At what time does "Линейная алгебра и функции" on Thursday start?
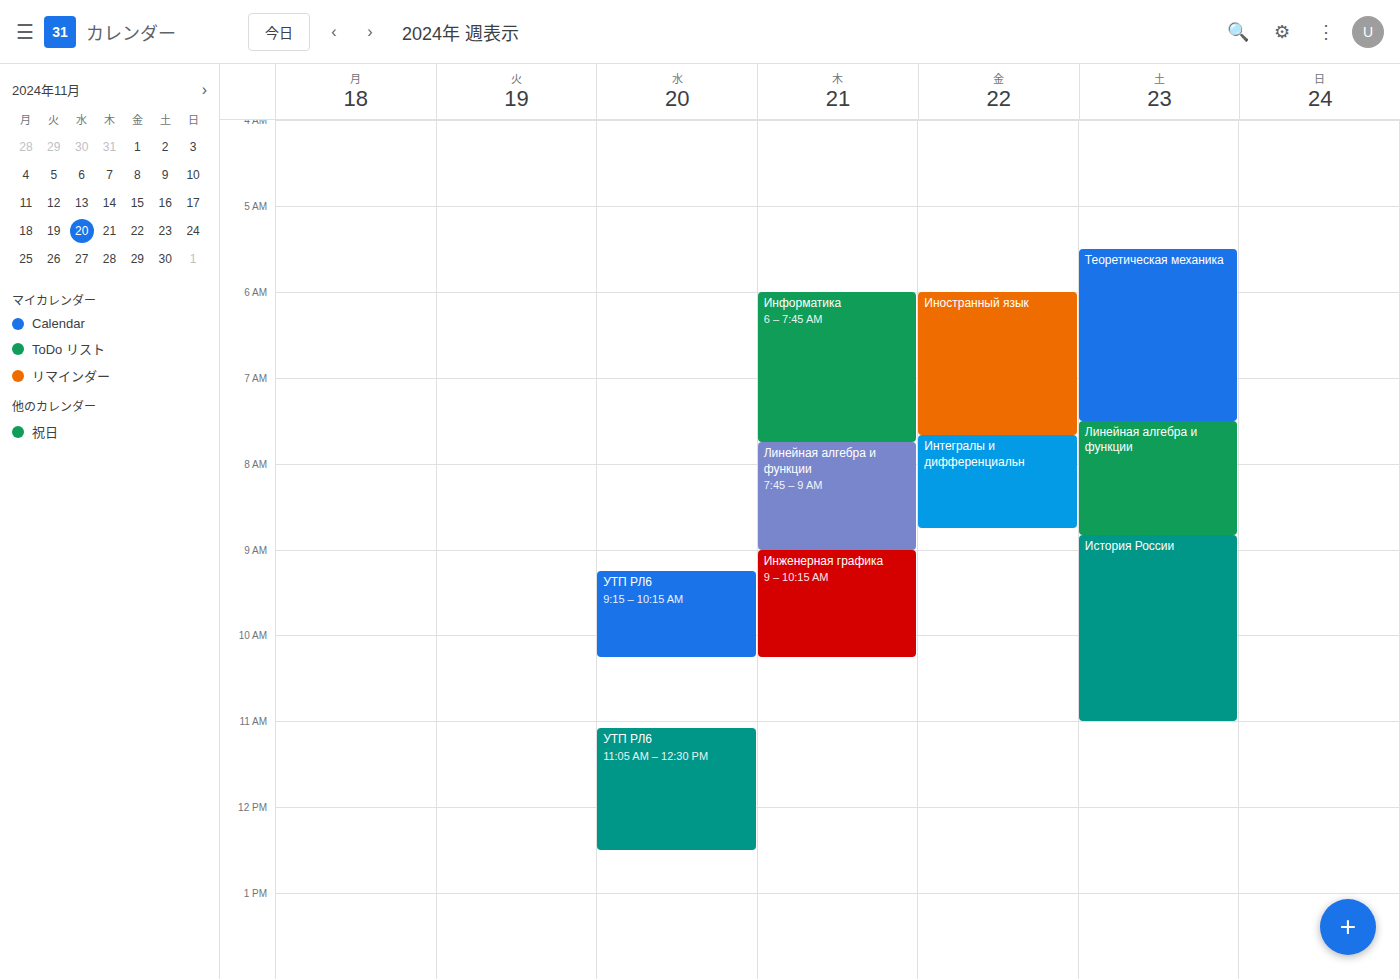
7:45 AM